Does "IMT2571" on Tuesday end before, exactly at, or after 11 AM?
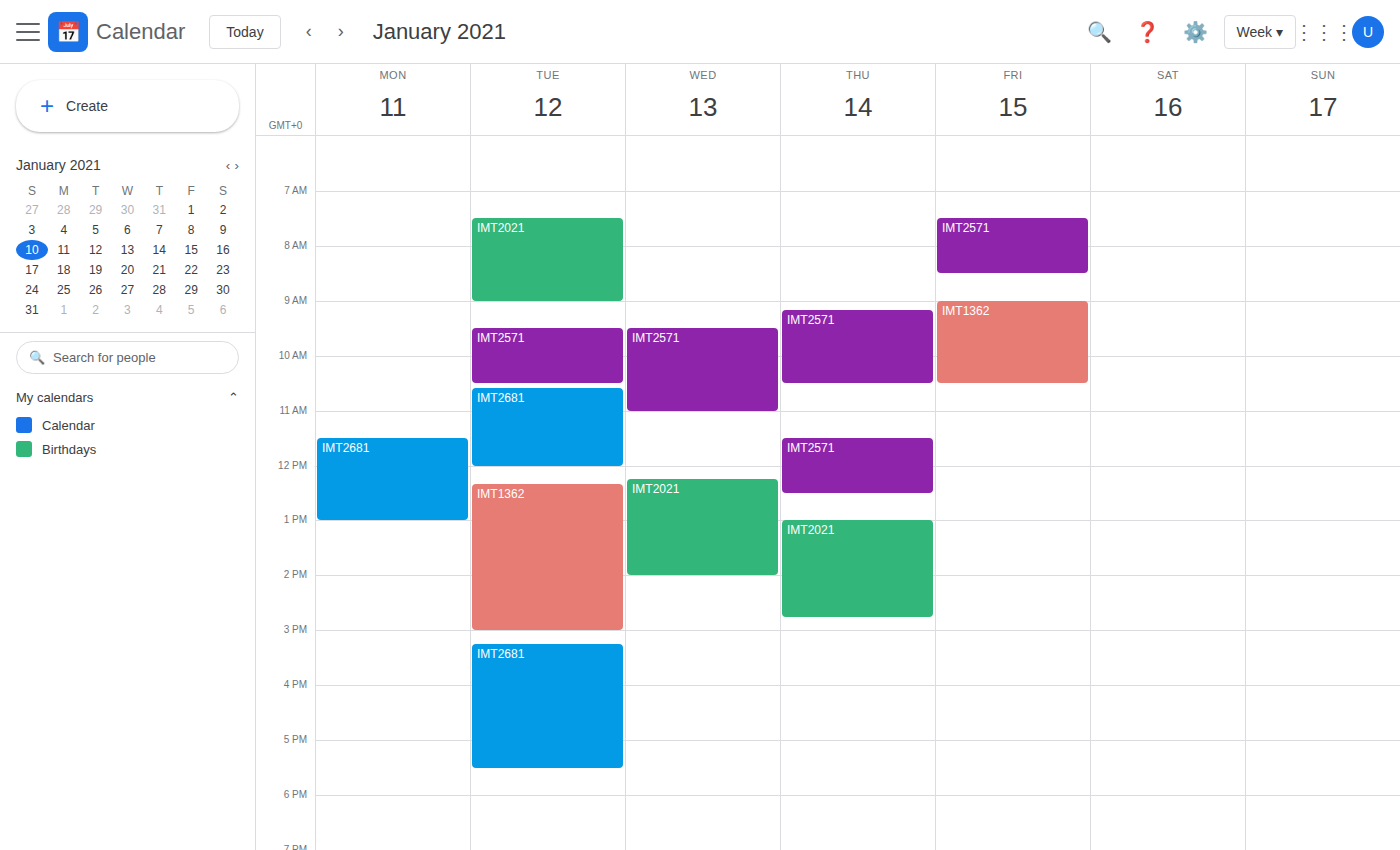
10:30 AM -- before 11 AM, 30 minutes above the 11 AM line.